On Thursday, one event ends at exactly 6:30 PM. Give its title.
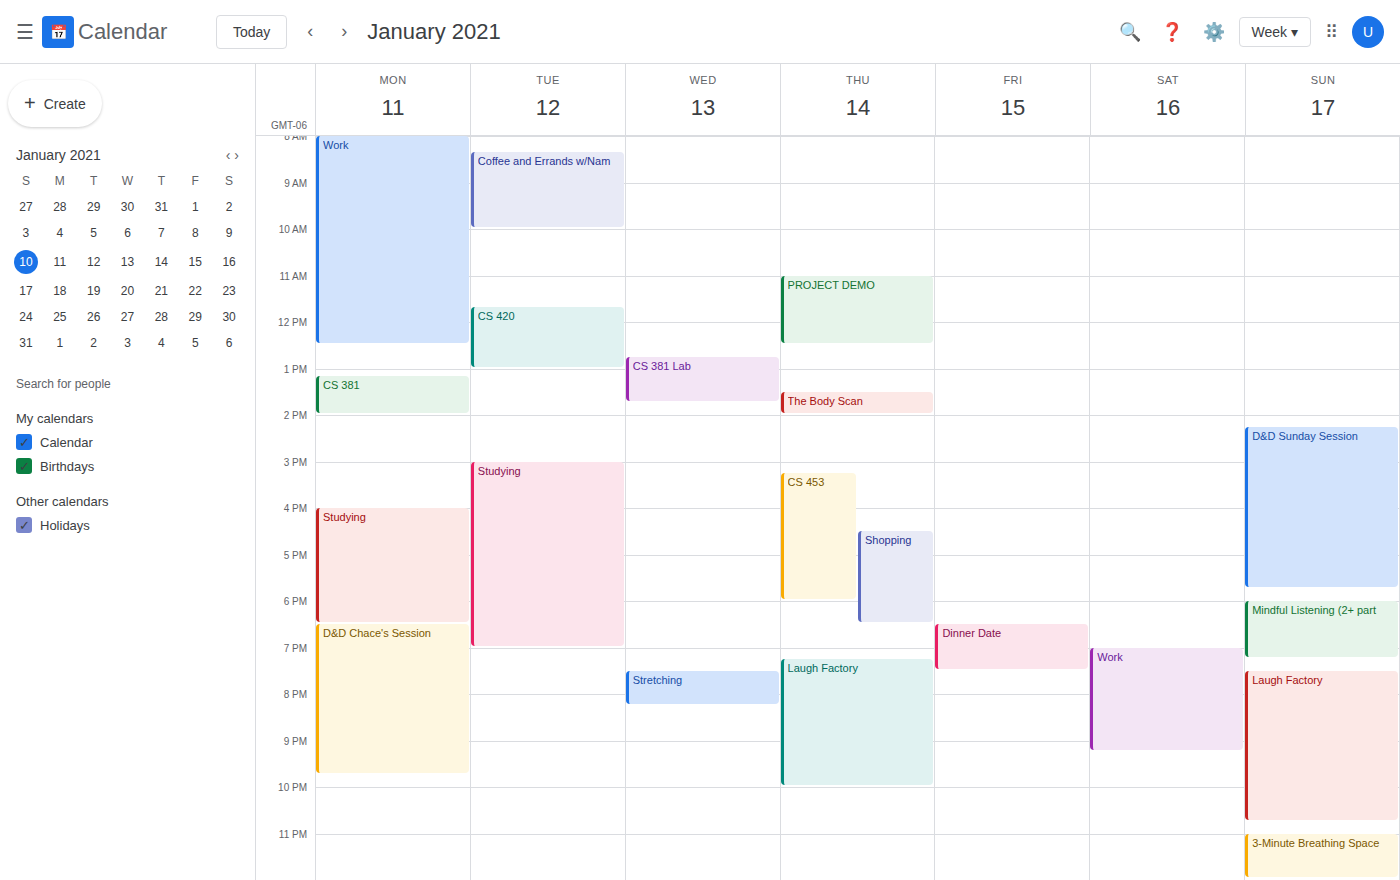
"Shopping"